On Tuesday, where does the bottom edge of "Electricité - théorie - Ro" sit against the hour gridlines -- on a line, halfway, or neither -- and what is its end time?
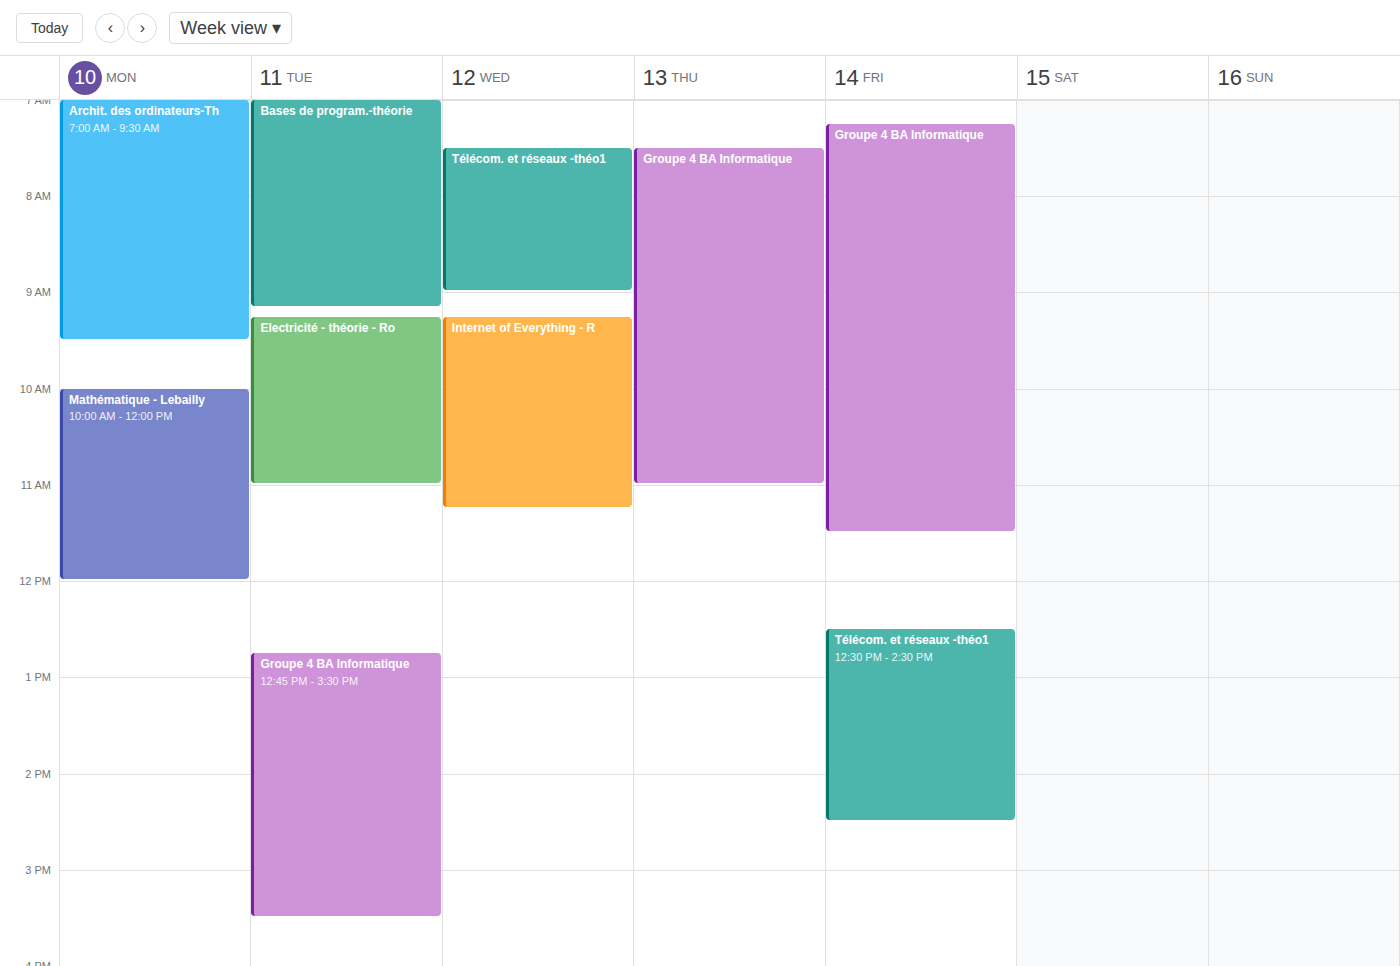
11:00 AM -- exactly on the 11 AM line.